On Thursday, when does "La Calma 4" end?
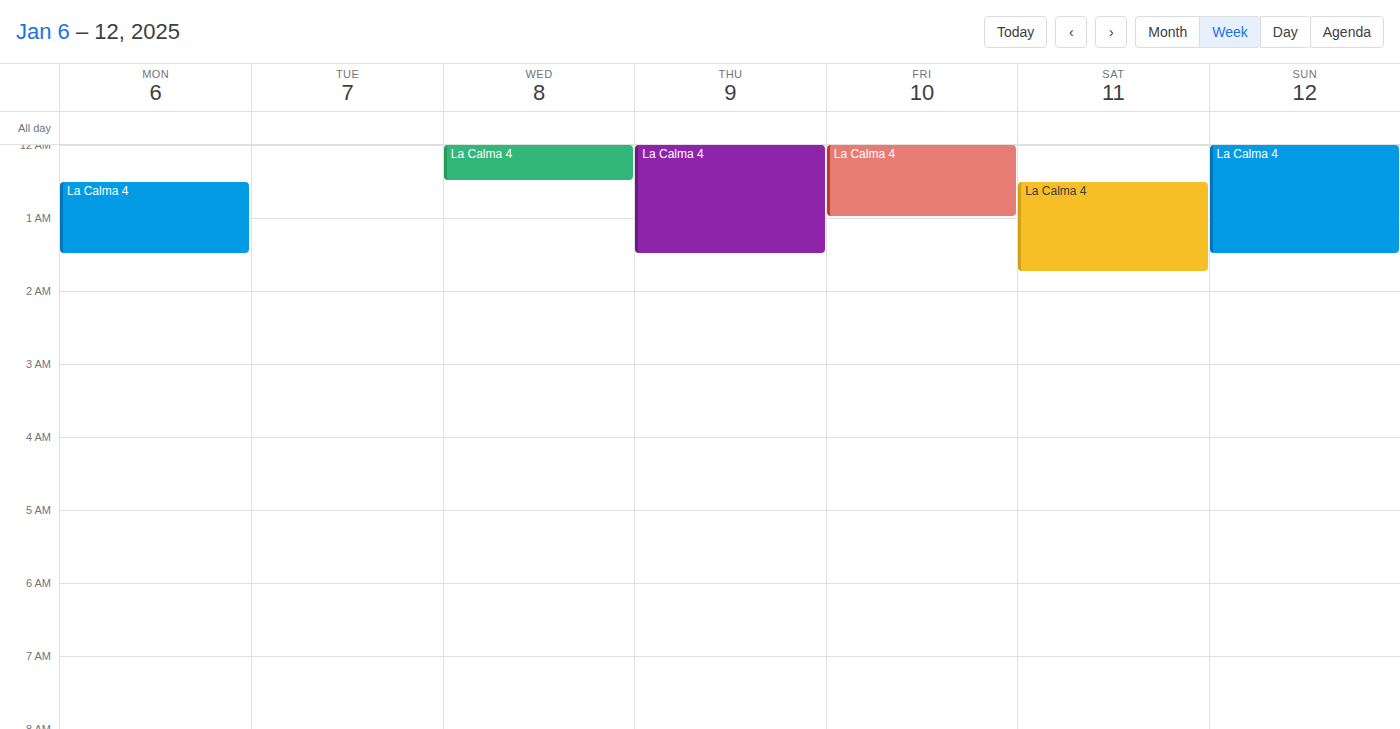
1:30 AM